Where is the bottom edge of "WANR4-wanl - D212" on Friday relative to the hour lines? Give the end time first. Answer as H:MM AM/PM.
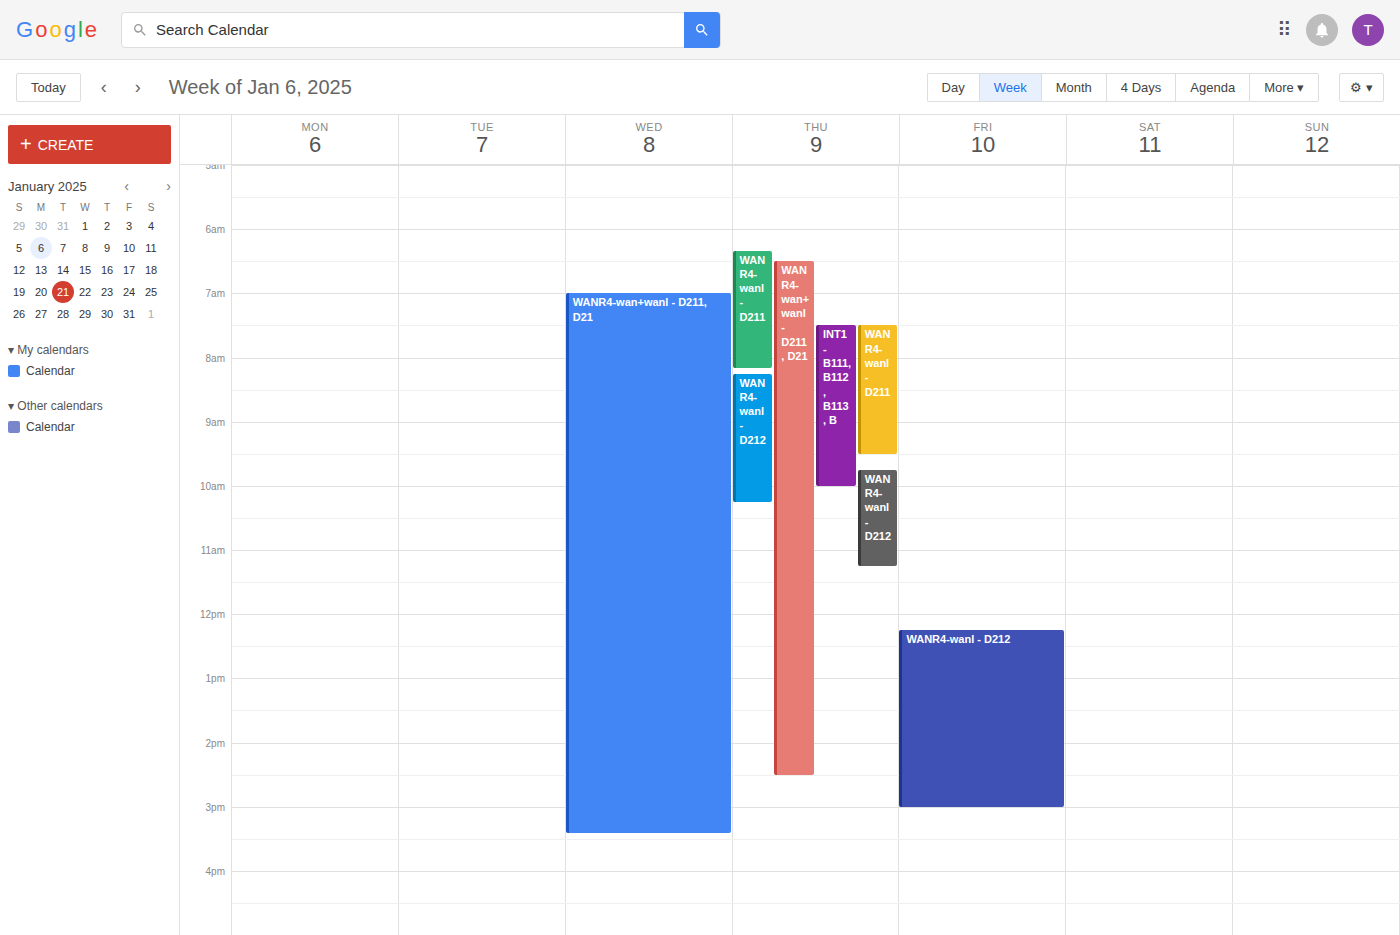
3:00 PM -- exactly on the 3 PM line.